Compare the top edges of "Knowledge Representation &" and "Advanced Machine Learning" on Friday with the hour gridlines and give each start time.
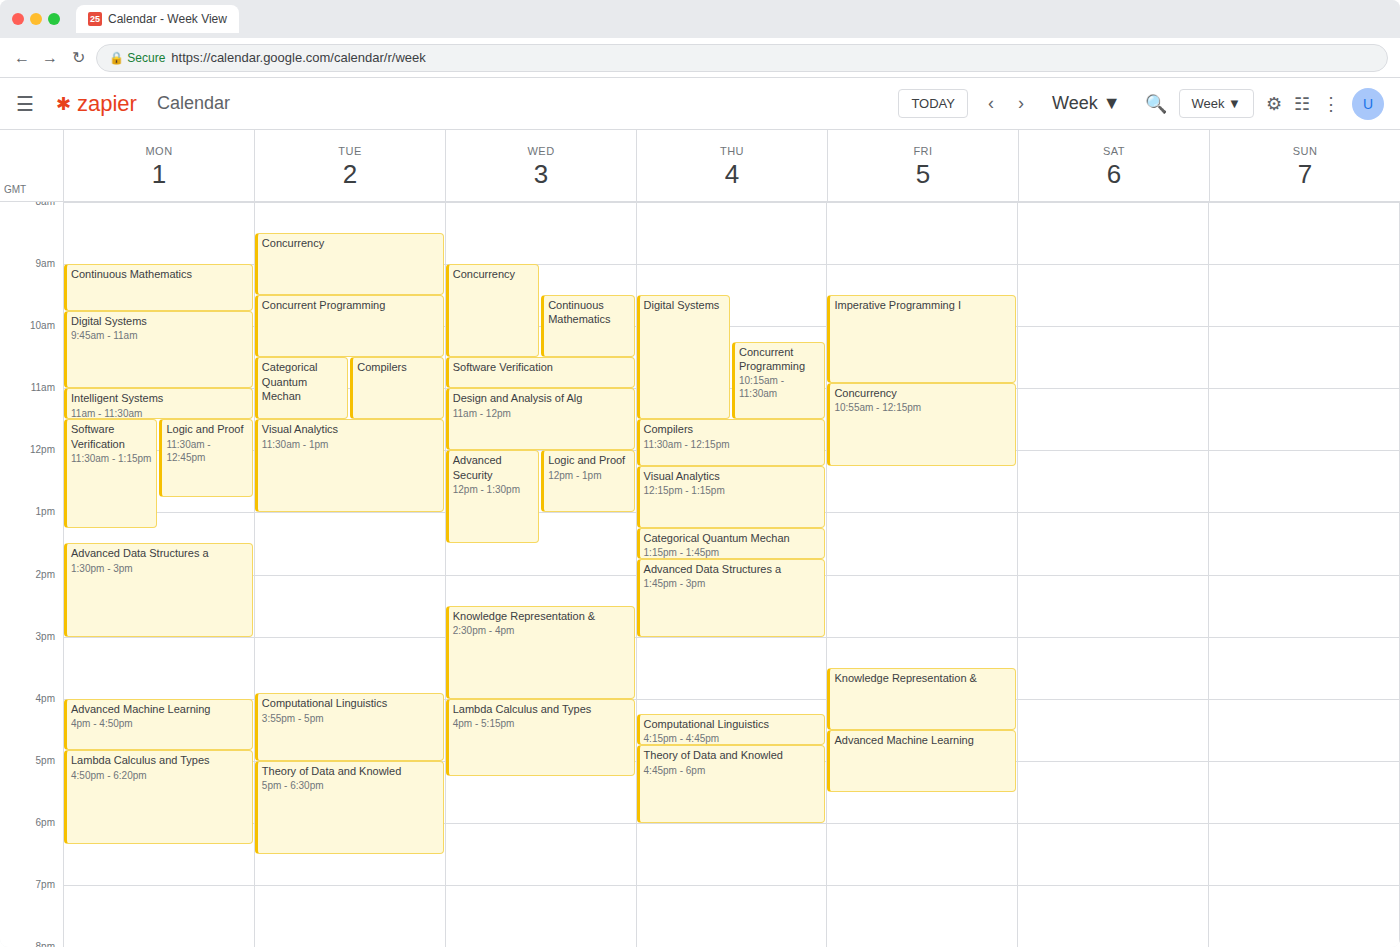
"Knowledge Representation &": 3:30 PM, halfway between the 3 PM and 4 PM lines. "Advanced Machine Learning": 4:30 PM, halfway between the 4 PM and 5 PM lines.